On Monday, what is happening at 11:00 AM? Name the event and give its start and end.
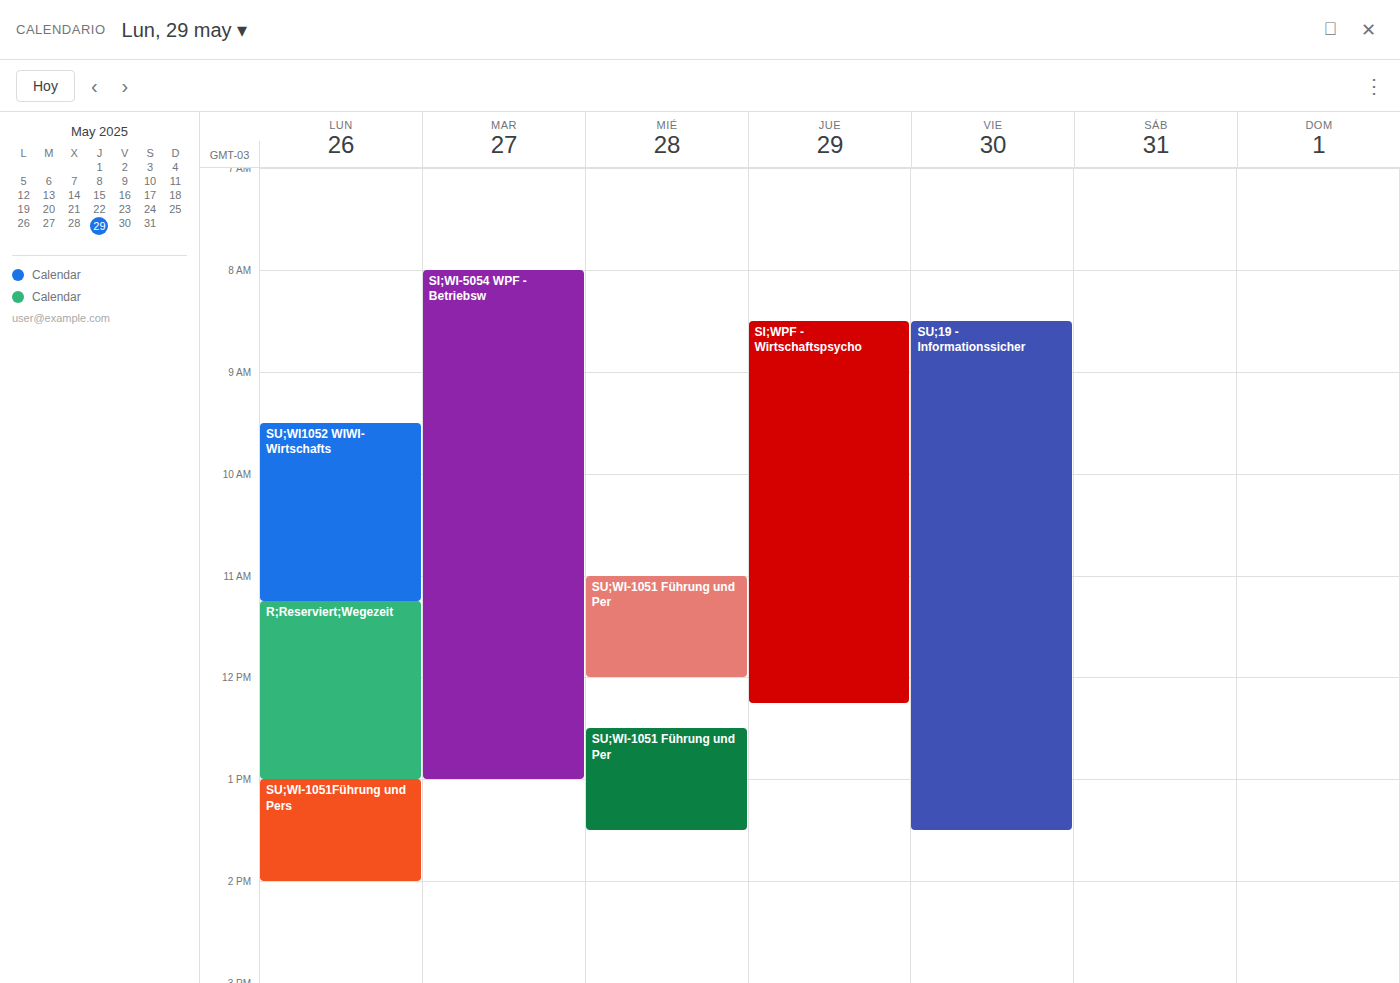
"SU;WI1052 WIWI-Wirtschafts", 9:30 AM to 11:15 AM